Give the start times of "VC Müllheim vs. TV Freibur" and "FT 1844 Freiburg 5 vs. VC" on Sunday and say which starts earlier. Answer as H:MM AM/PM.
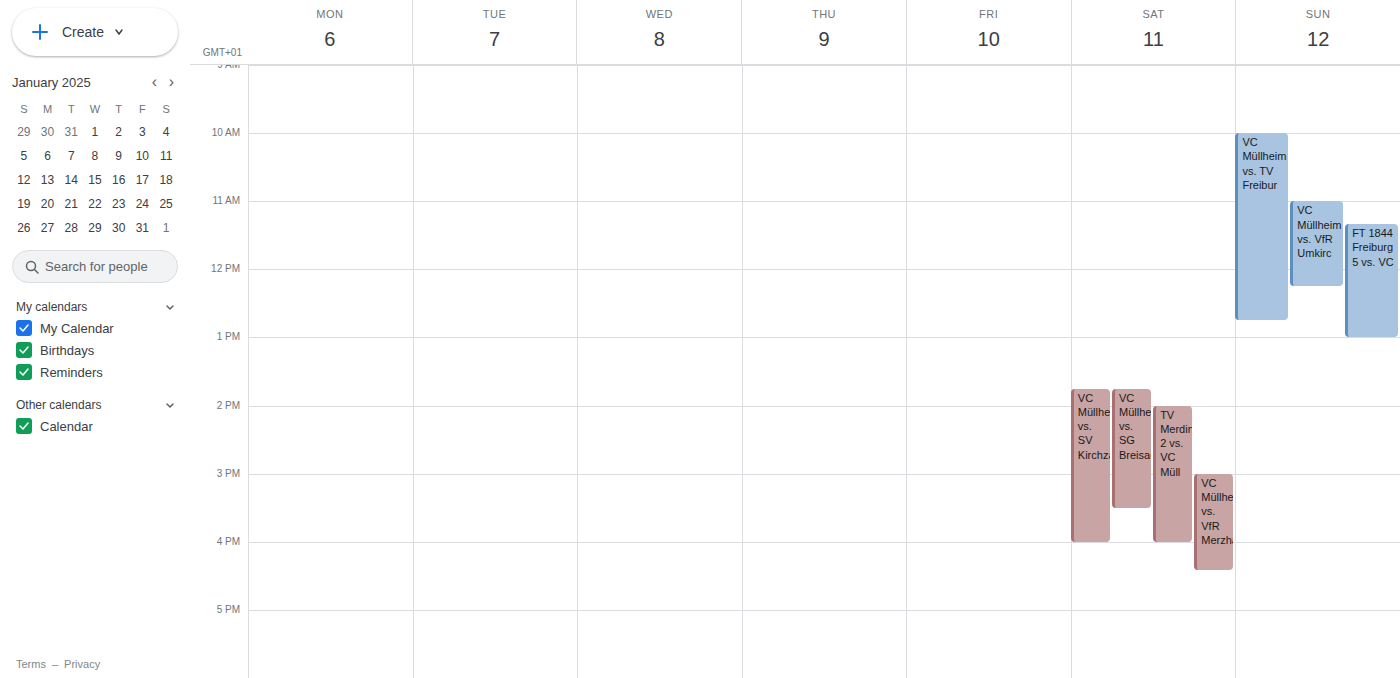
"VC Müllheim vs. TV Freibur" 10:00 AM; "FT 1844 Freiburg 5 vs. VC" 11:20 AM.